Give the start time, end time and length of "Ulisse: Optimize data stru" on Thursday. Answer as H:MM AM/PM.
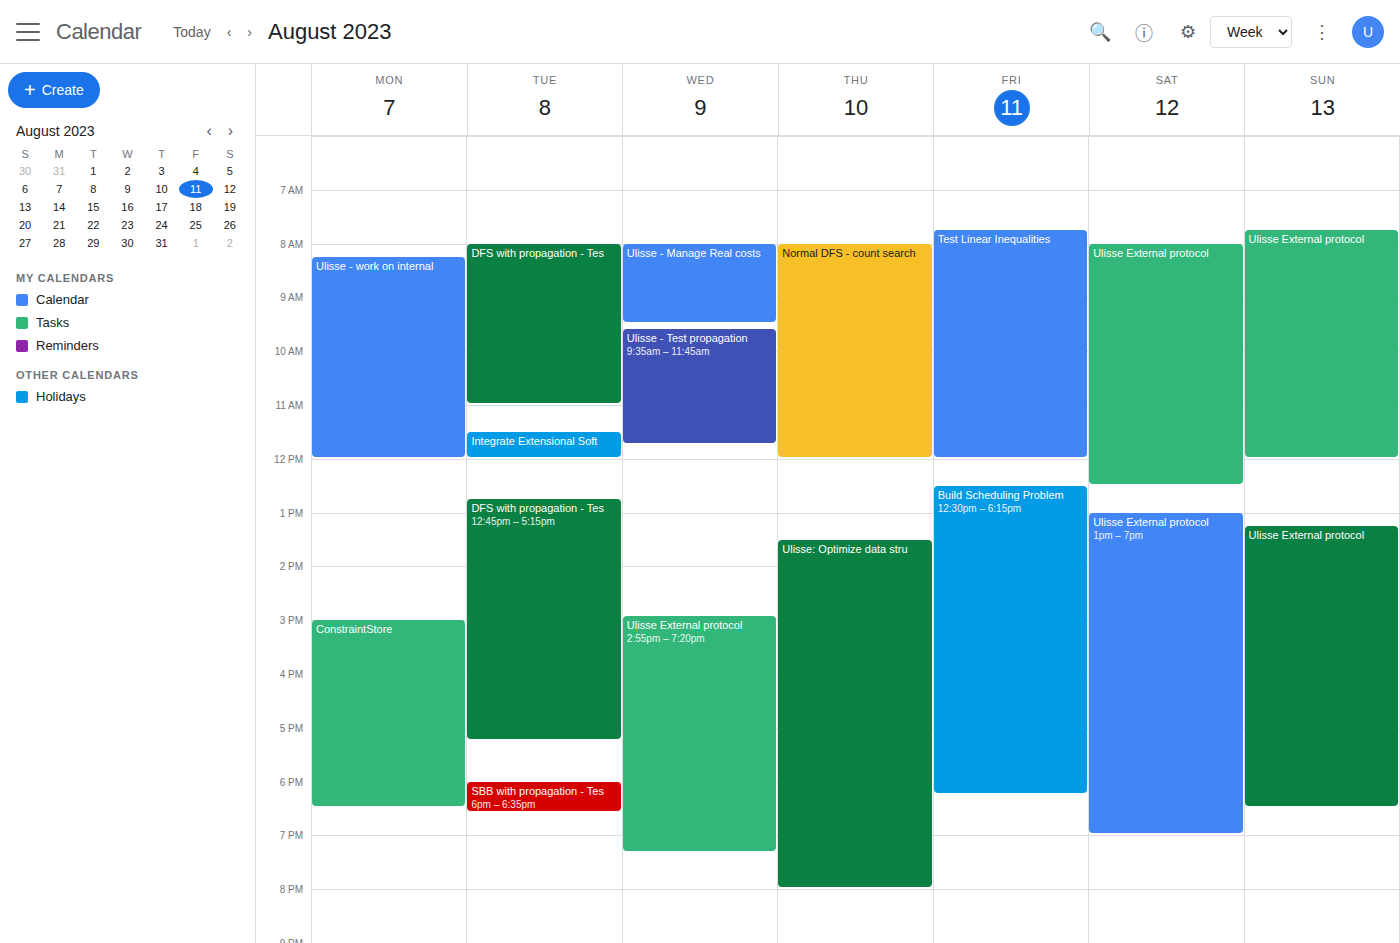
1:30 PM to 8:00 PM, 6 hours 30 minutes